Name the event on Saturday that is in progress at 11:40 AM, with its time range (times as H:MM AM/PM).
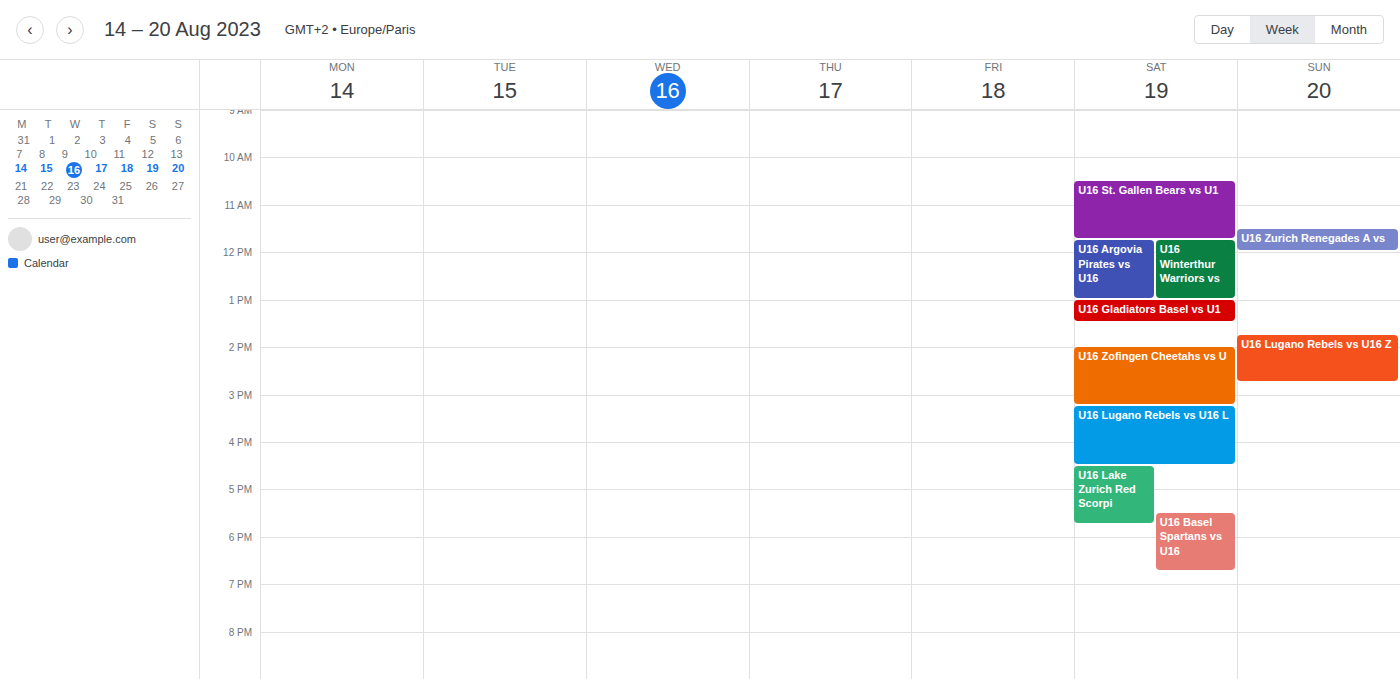
"U16 St. Gallen Bears vs U1", 10:30 AM to 11:45 AM